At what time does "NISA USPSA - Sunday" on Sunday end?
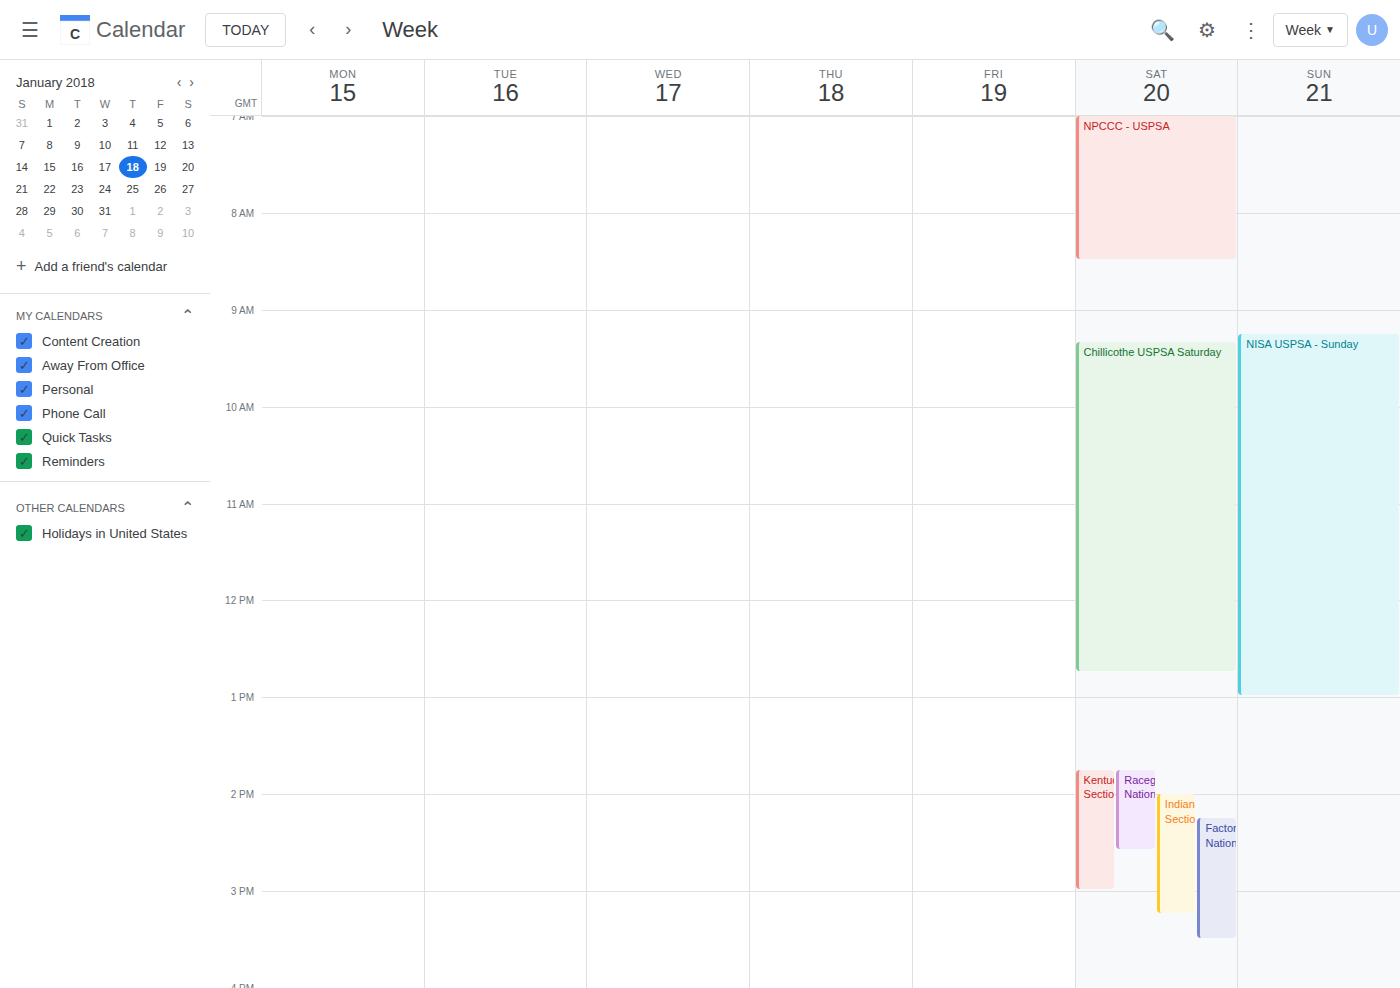
1:00 PM